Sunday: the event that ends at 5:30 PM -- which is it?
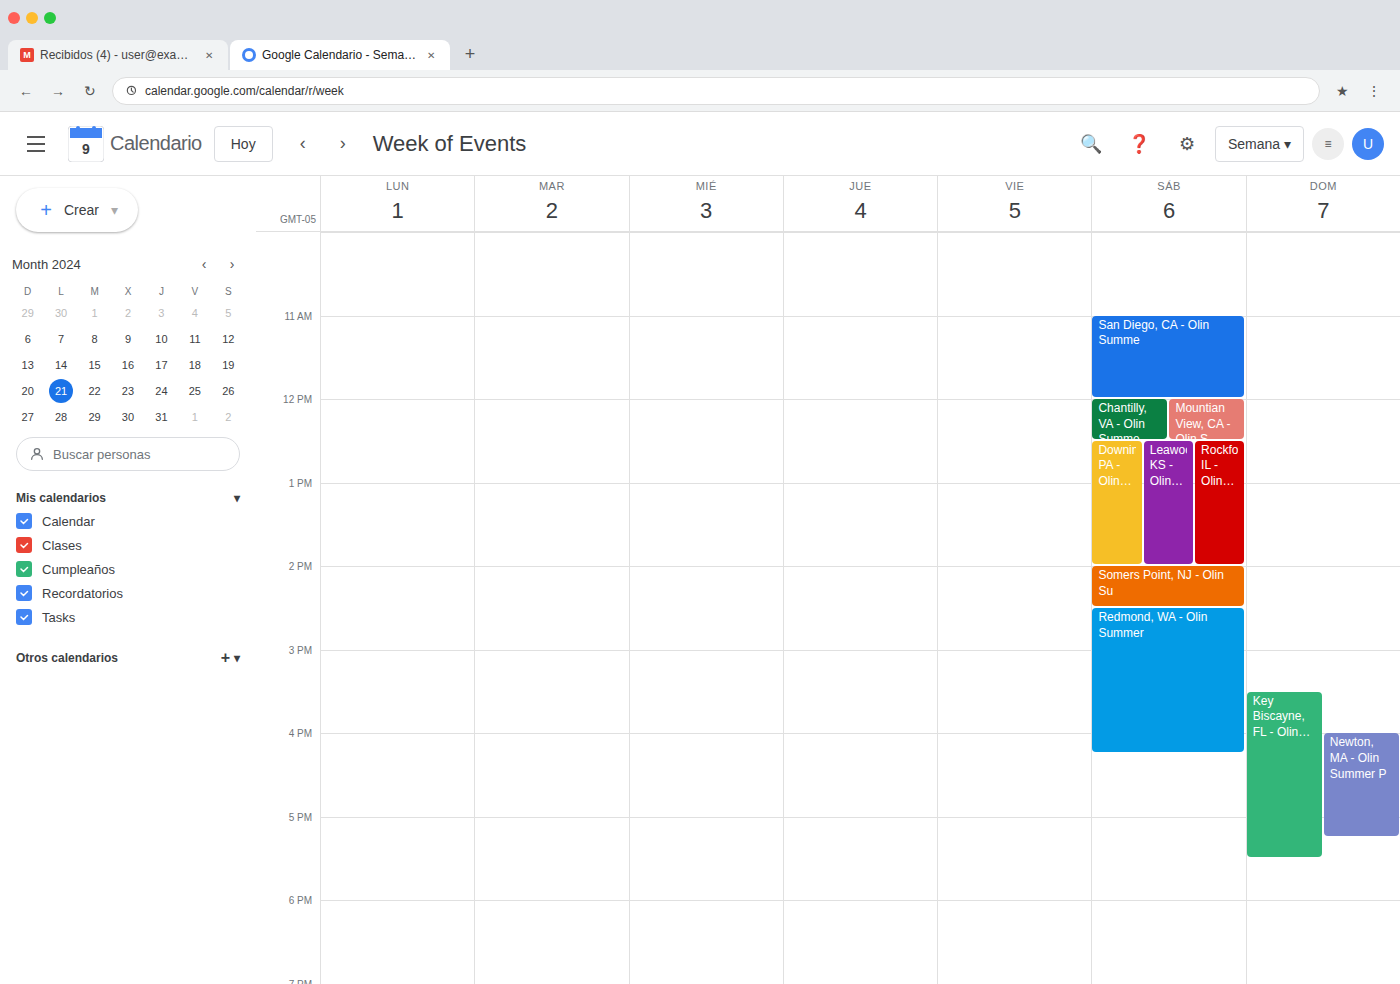
"Key Biscayne, FL - Olin Su"